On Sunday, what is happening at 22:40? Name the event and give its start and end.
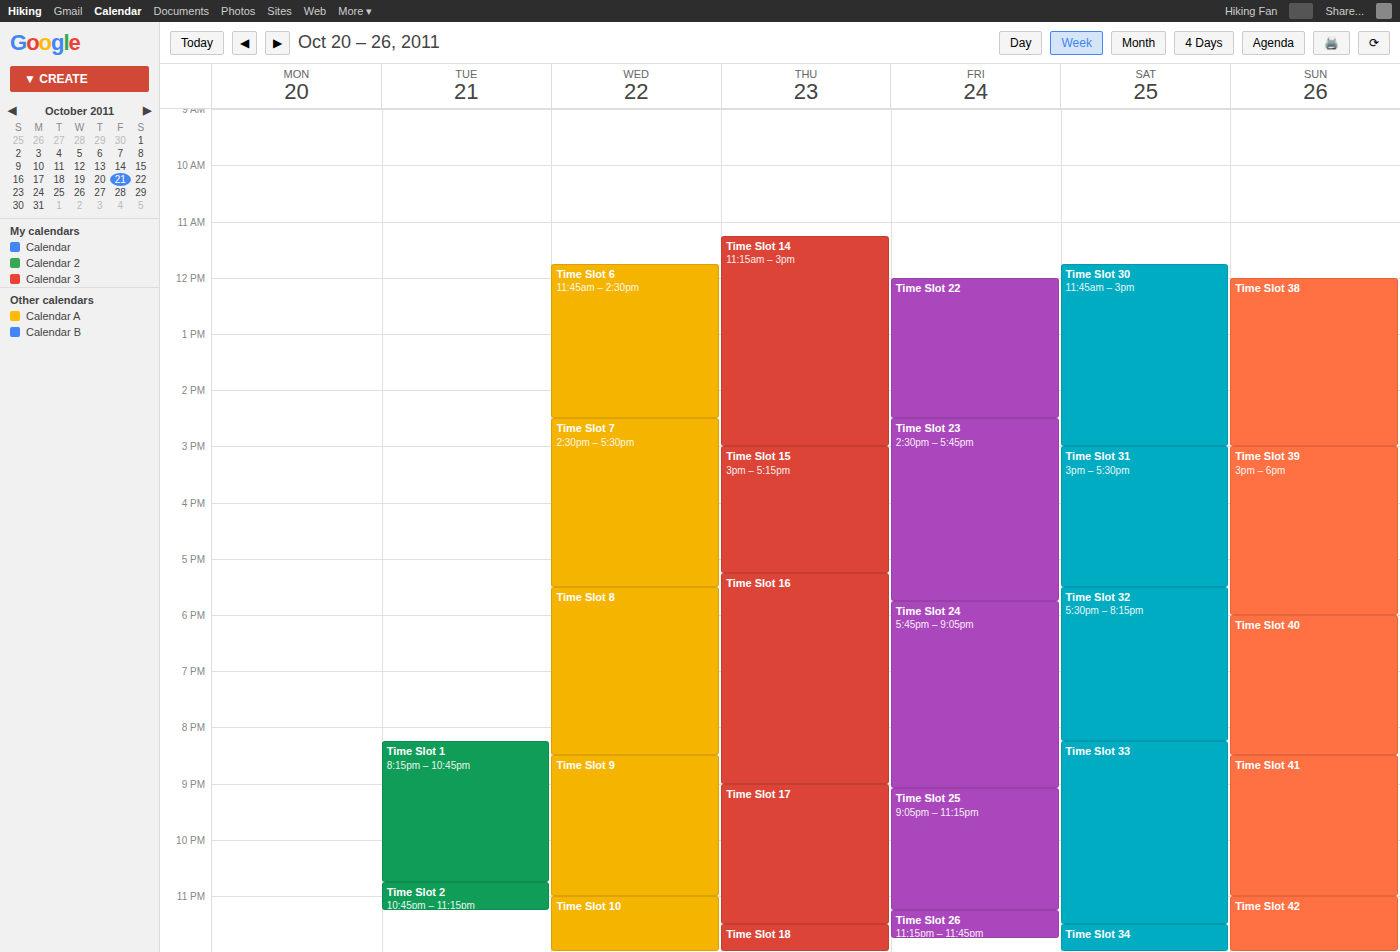
"Time Slot 41", 20:30 to 23:00